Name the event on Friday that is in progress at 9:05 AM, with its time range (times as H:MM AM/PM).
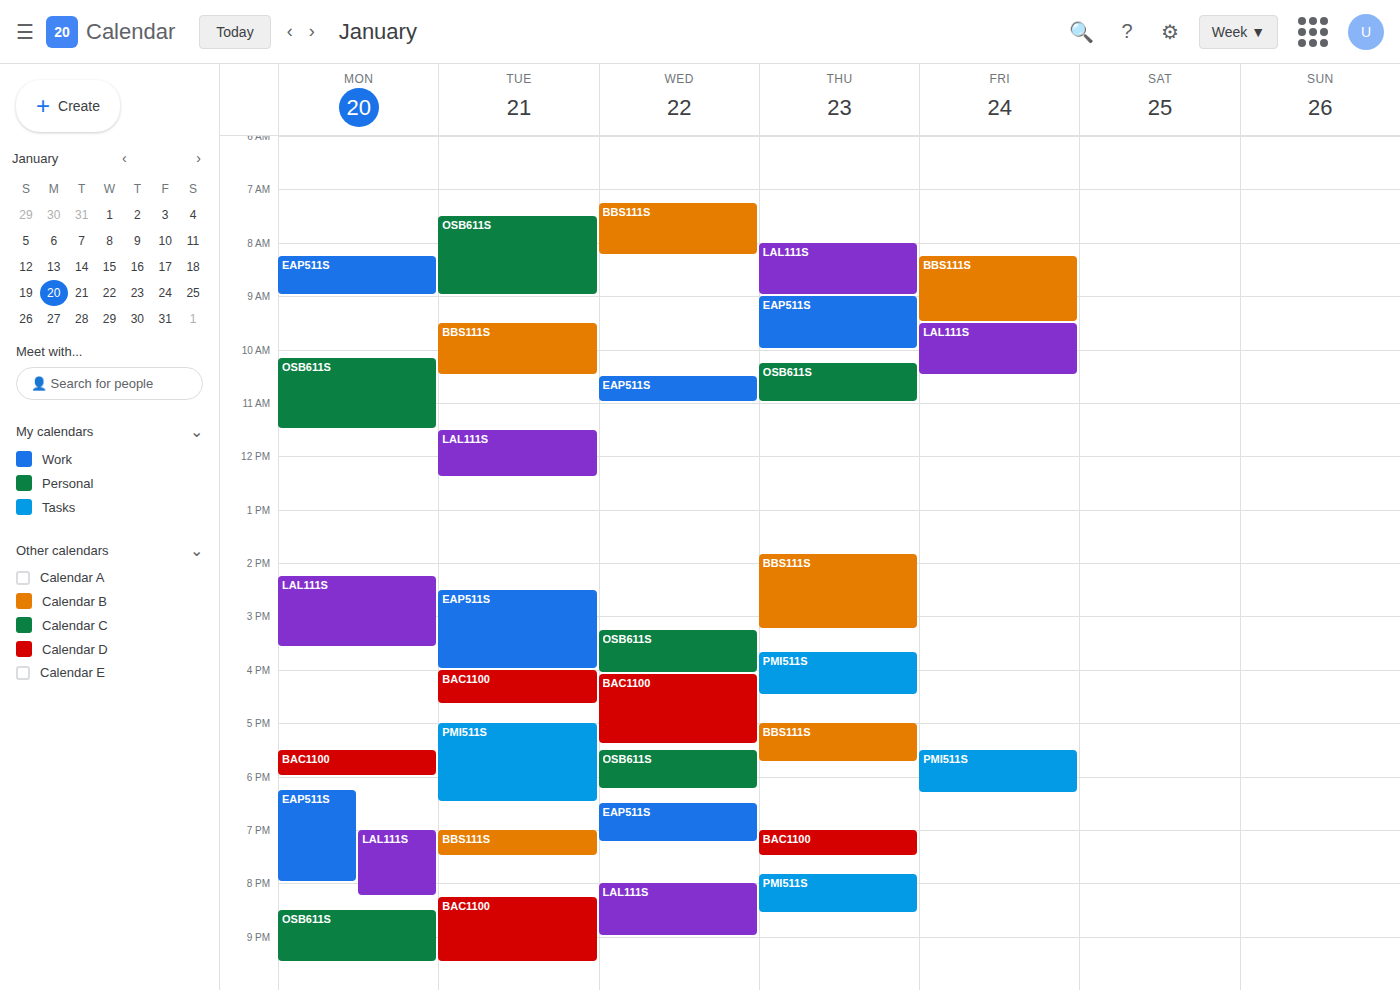
"BBS111S", 8:15 AM to 9:30 AM